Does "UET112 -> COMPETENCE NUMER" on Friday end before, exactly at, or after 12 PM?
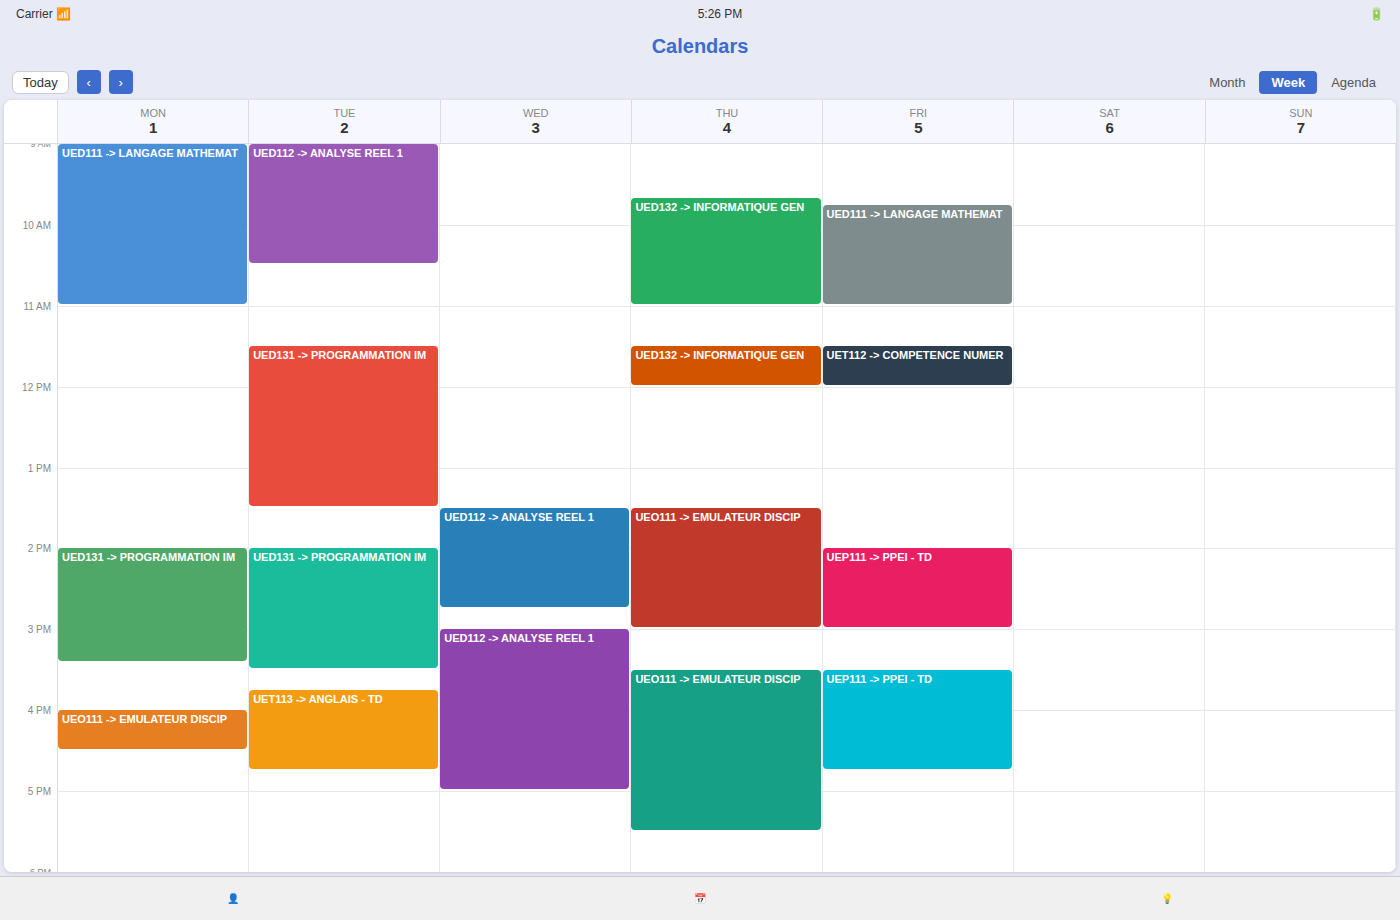
12:00 PM -- exactly at 12 PM, on the 12 PM line.